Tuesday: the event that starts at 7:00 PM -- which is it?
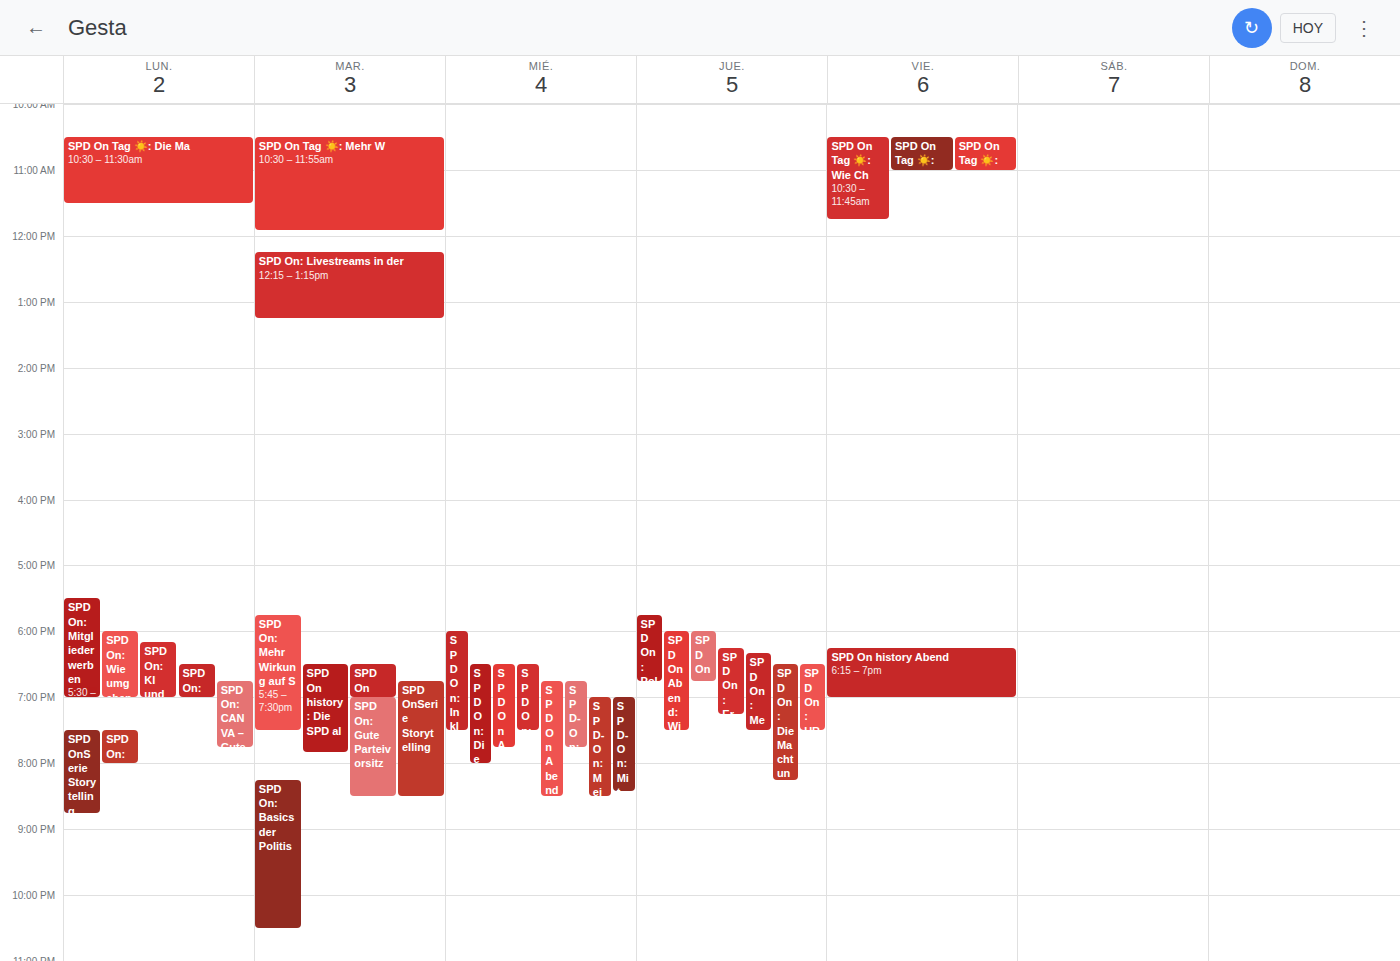
"SPD On: Gute Parteivorsitz"